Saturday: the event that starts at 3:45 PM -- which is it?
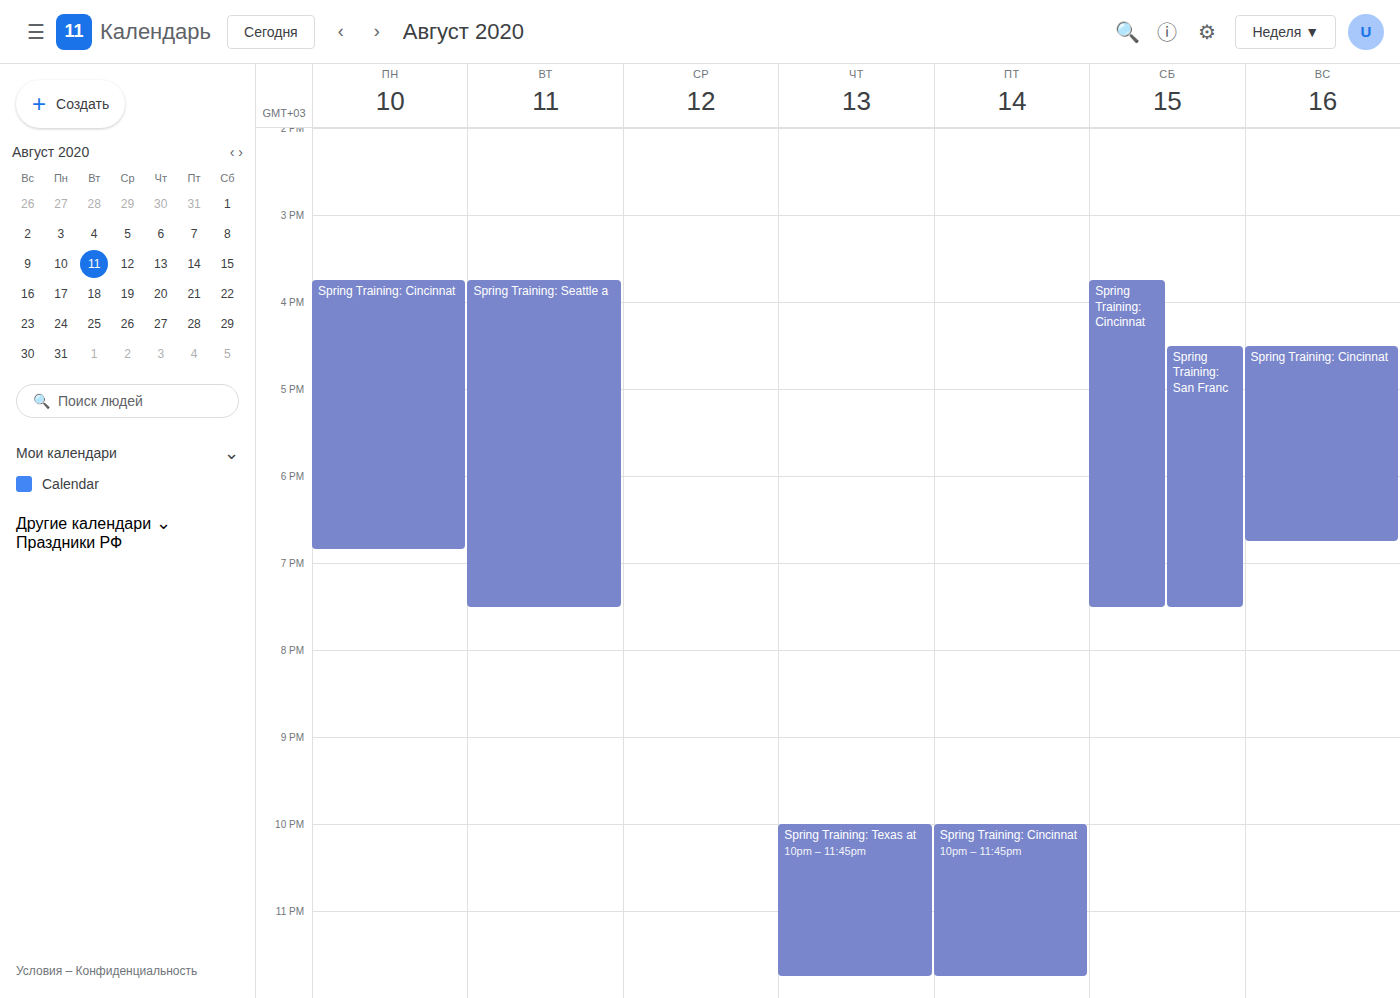
"Spring Training: Cincinnat"